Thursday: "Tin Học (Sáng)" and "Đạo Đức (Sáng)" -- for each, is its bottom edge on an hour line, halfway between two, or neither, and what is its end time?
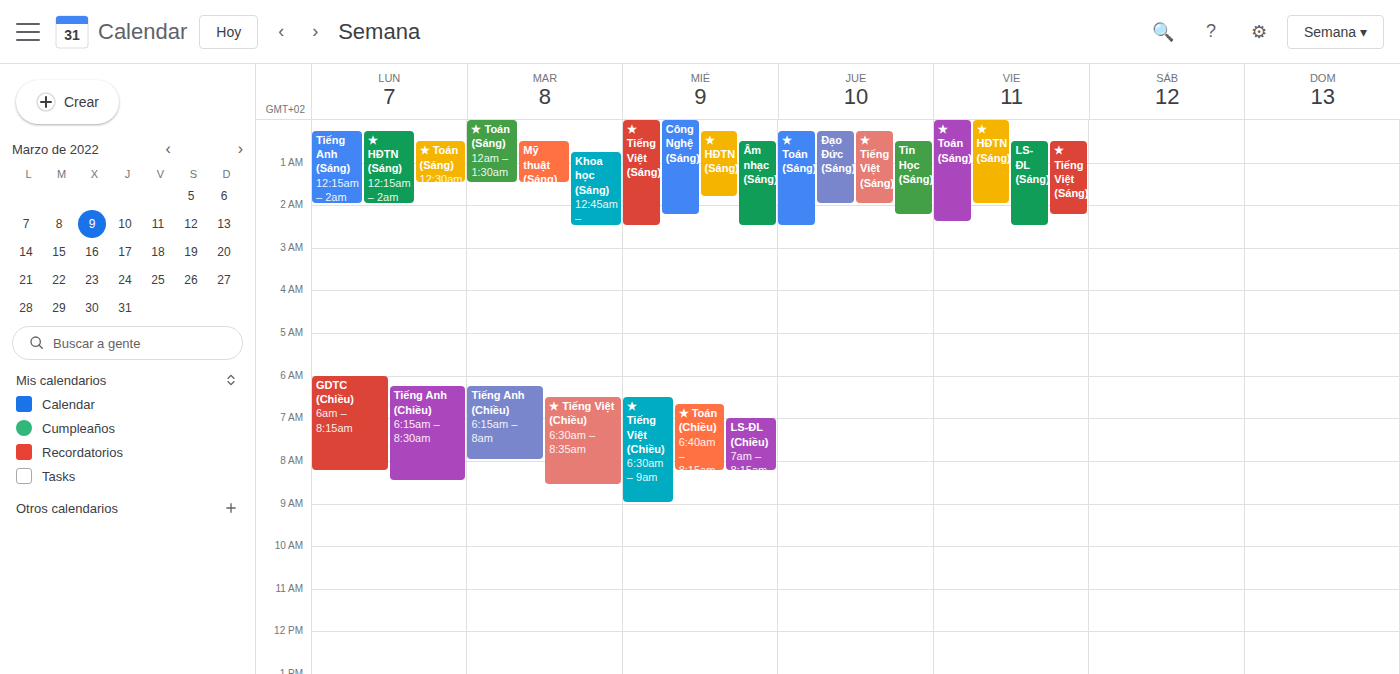
"Tin Học (Sáng)": 2:15 AM, neither: a quarter of the way from the 2 AM line to the 3 AM line. "Đạo Đức (Sáng)": 2:00 AM, exactly on the 2 AM line.